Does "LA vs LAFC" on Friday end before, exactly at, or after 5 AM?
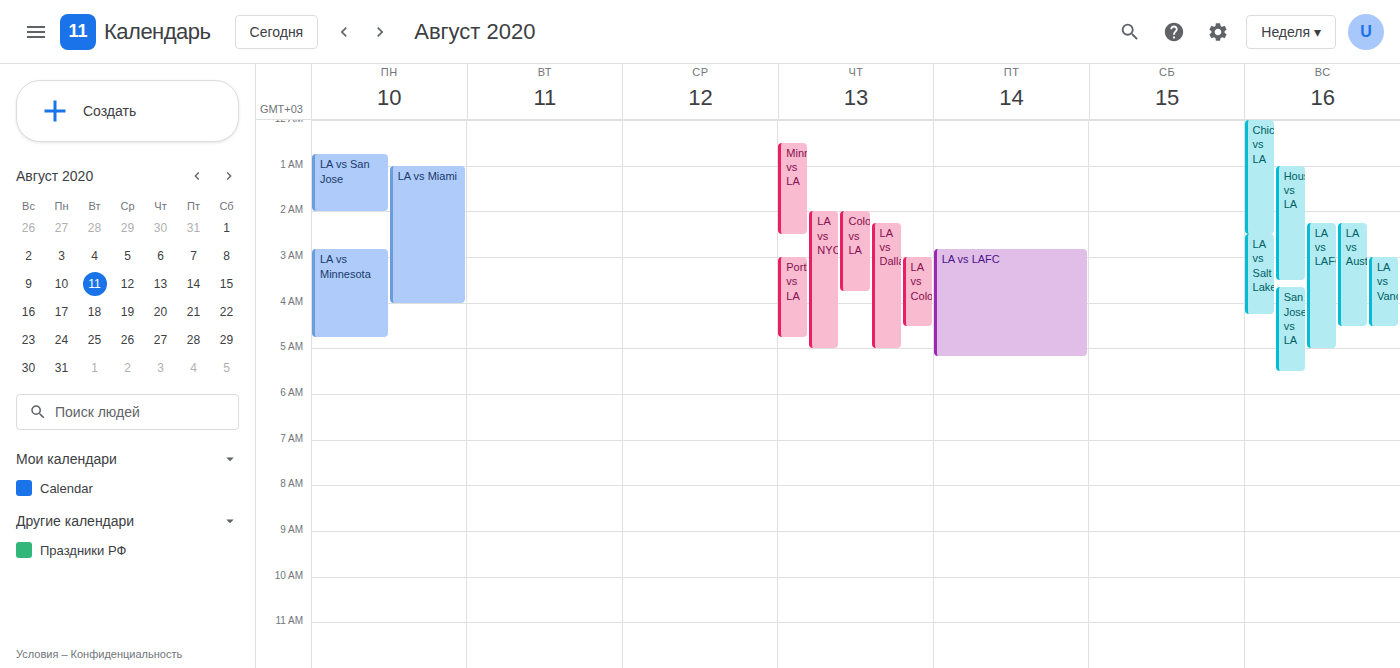
5:10 AM -- after 5 AM, 10 minutes below the 5 AM line.